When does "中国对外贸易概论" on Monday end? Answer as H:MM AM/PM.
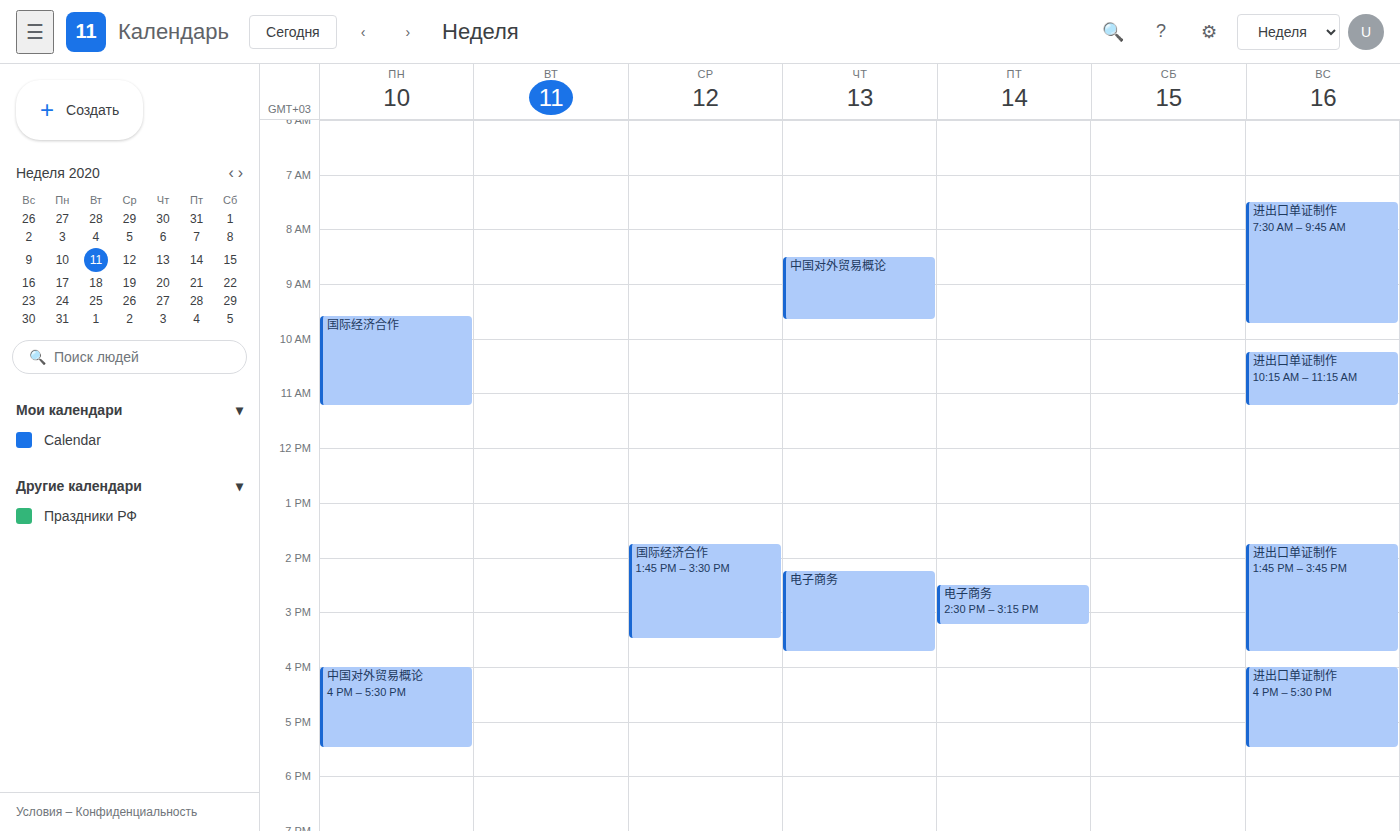
5:30 PM